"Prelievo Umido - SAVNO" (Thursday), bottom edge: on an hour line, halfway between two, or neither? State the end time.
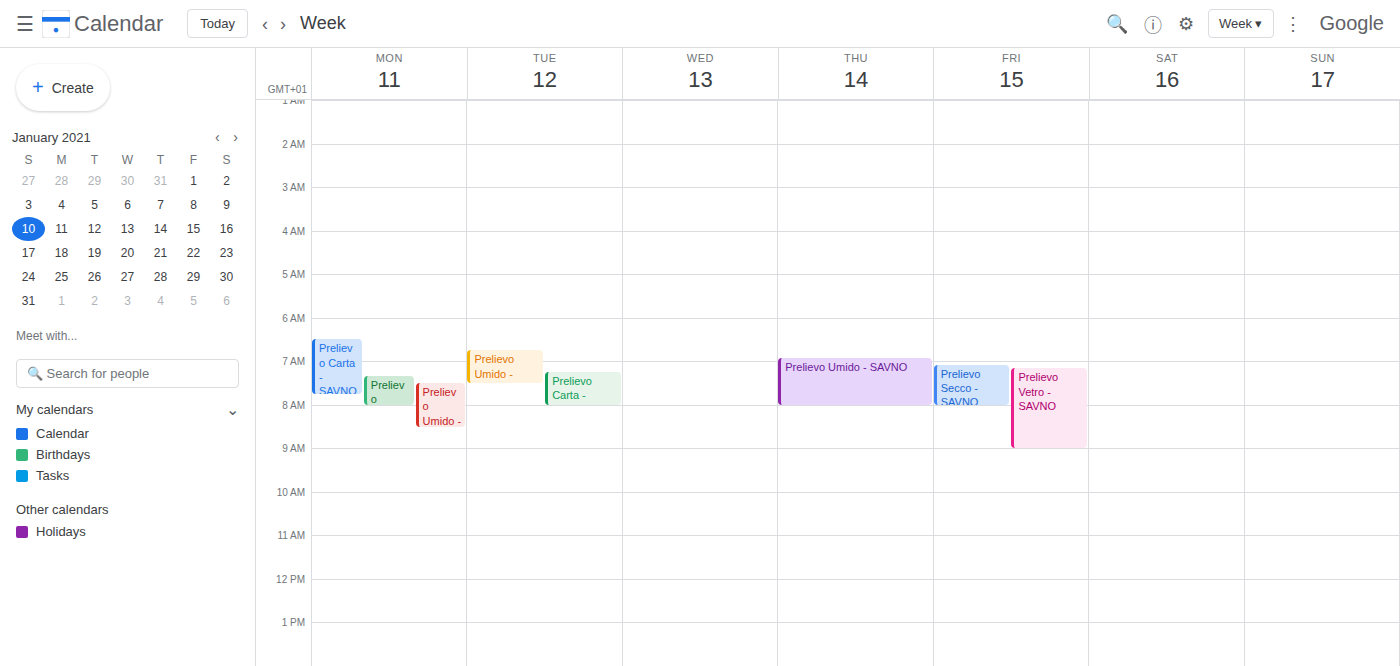
08:00 -- exactly on the 08:00 line.